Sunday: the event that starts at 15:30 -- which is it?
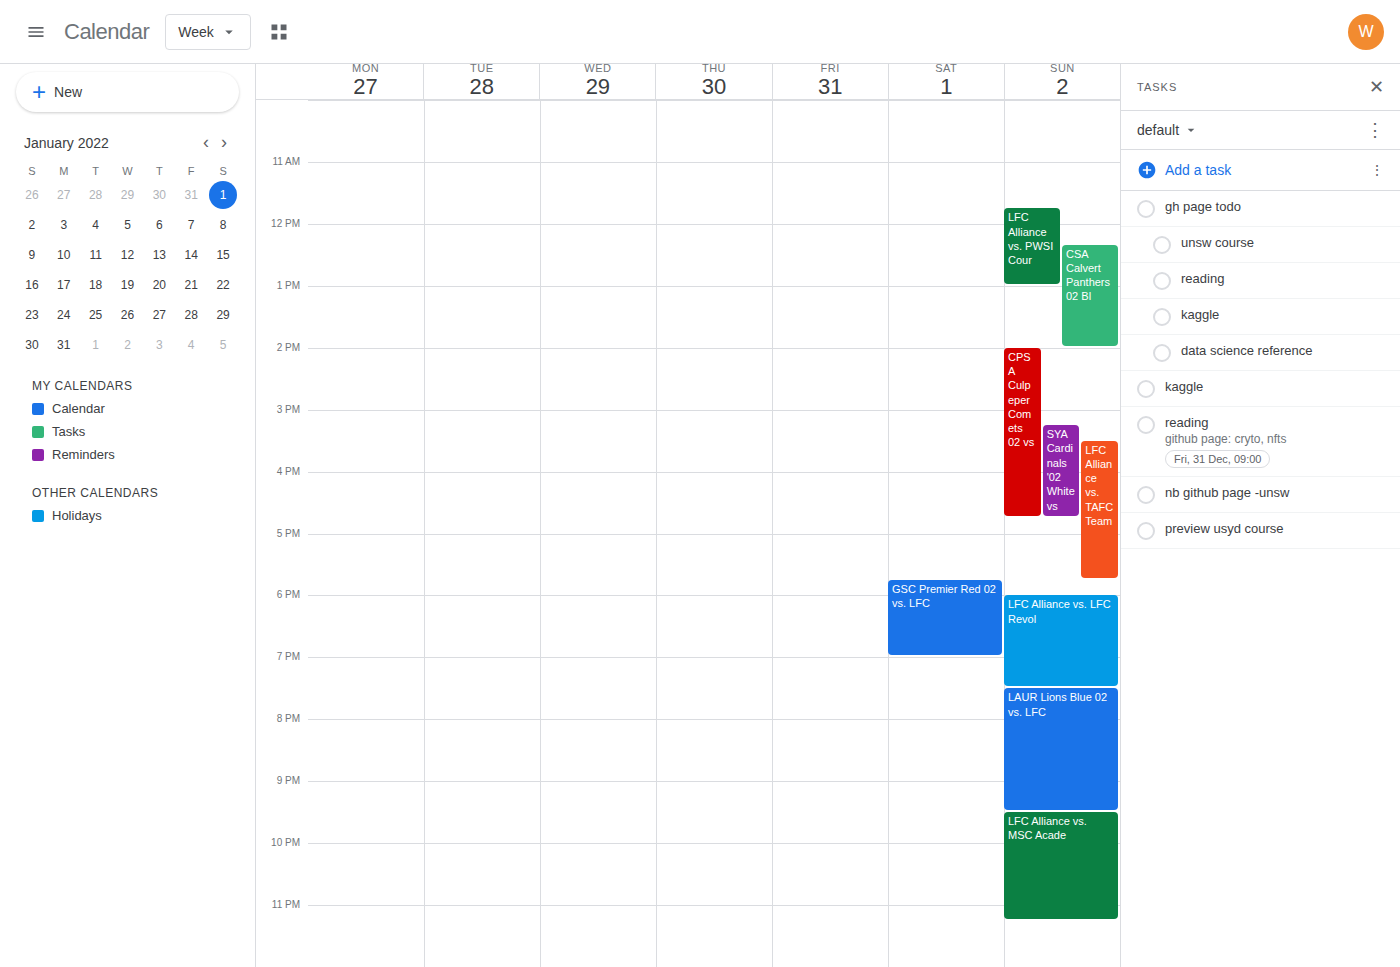
"LFC Alliance vs. TAFC Team"